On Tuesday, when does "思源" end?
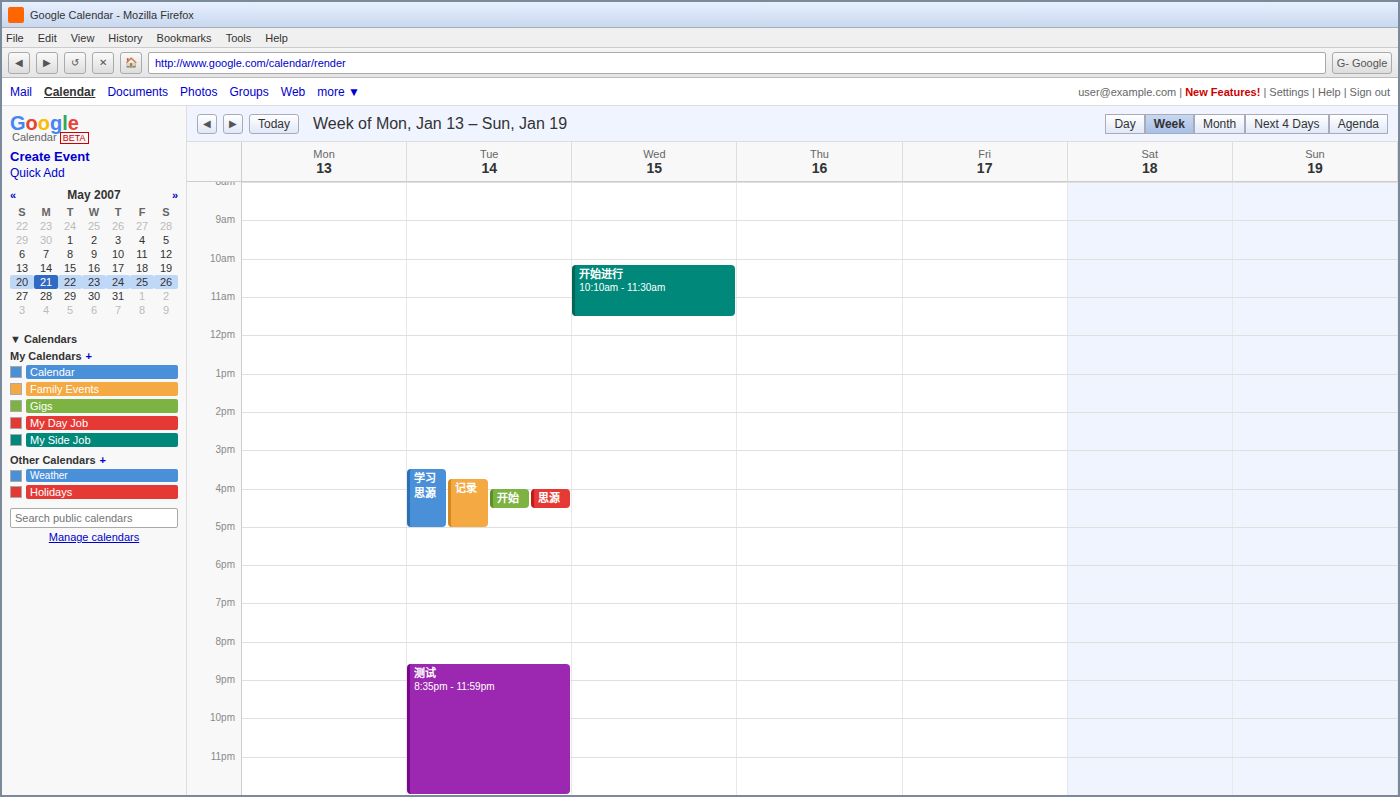
16:30